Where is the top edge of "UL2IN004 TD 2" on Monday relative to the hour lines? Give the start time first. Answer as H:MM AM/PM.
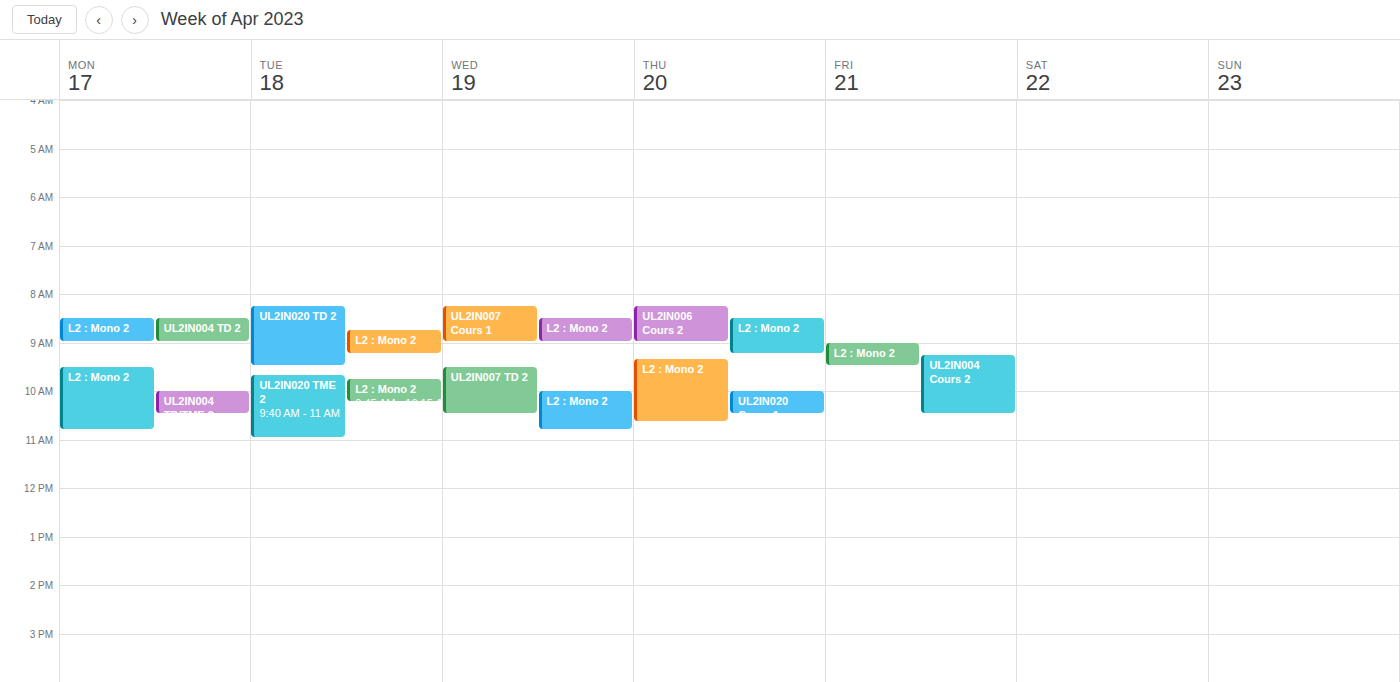
8:30 AM -- halfway between the 8 AM and 9 AM lines.